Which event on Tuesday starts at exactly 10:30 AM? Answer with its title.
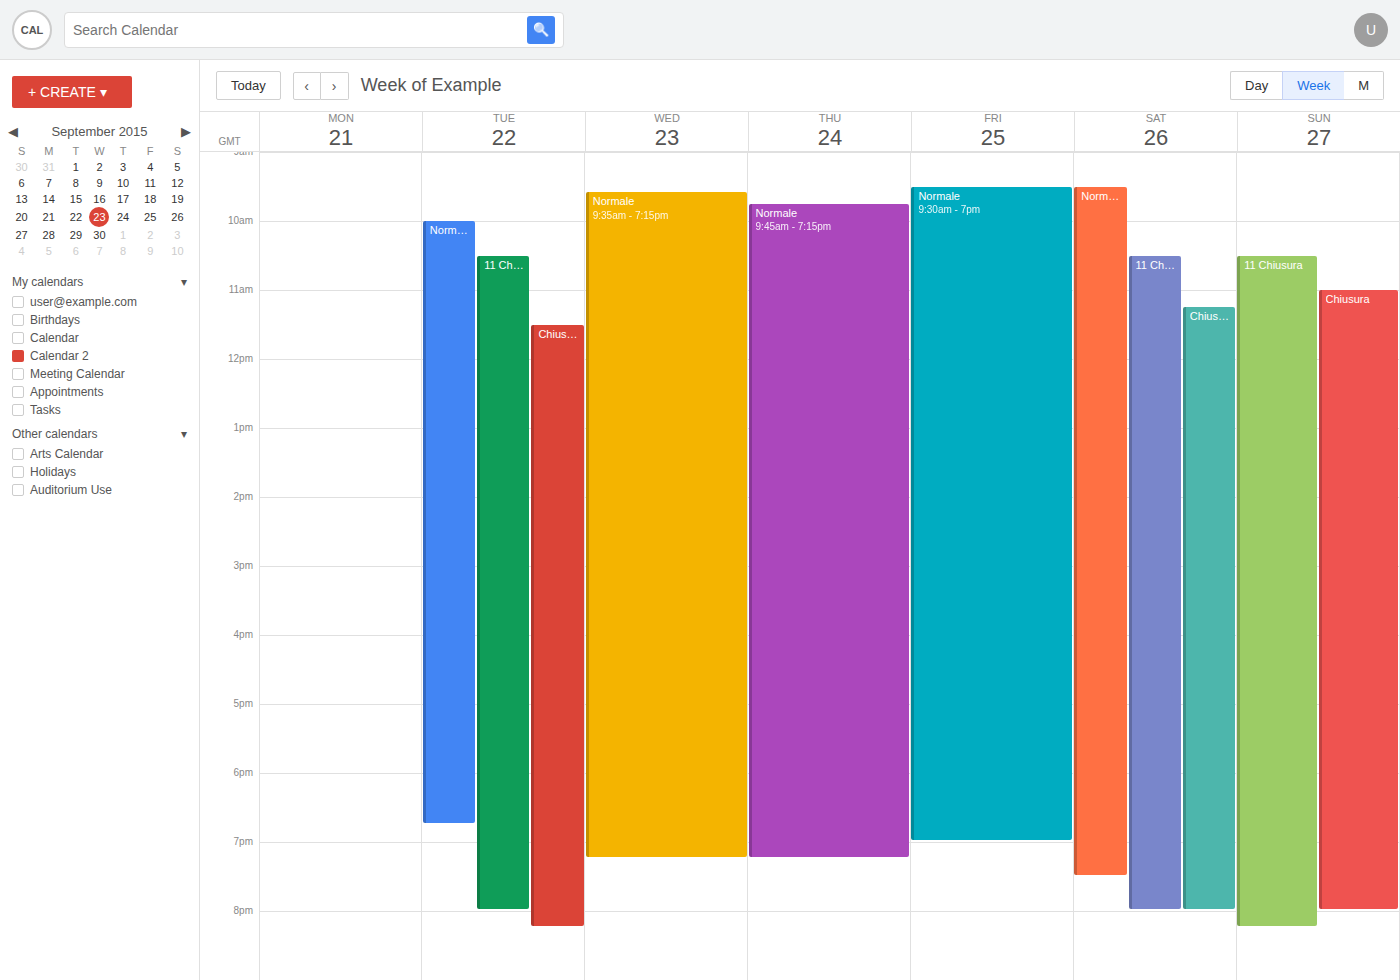
"11 Chiusura"